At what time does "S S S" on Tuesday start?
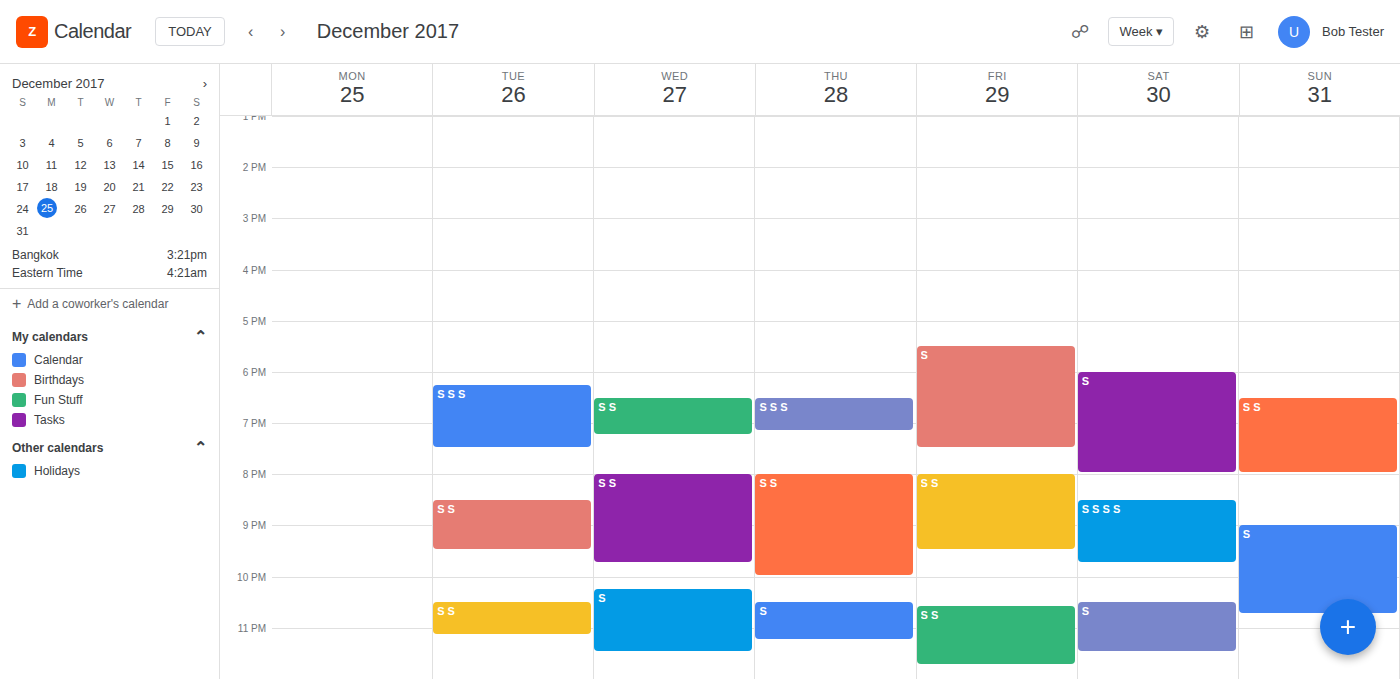
6:15 PM